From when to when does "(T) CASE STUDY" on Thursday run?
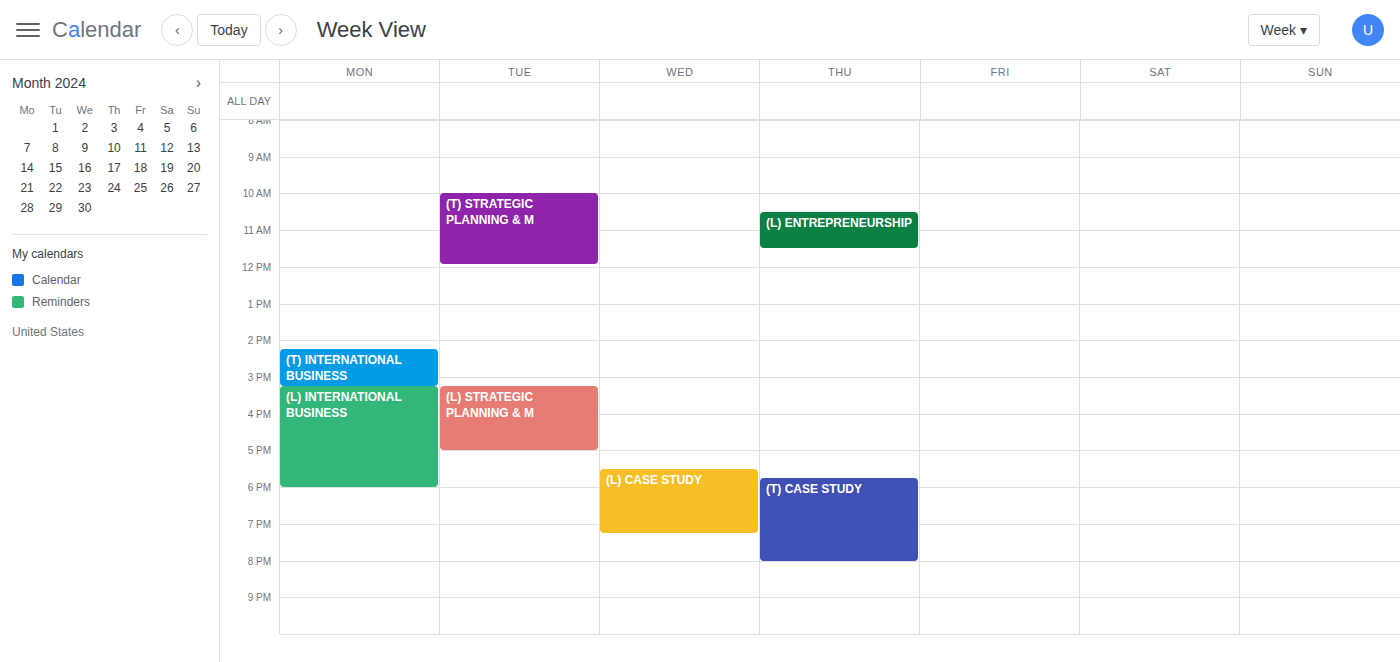
5:45 PM to 8:00 PM